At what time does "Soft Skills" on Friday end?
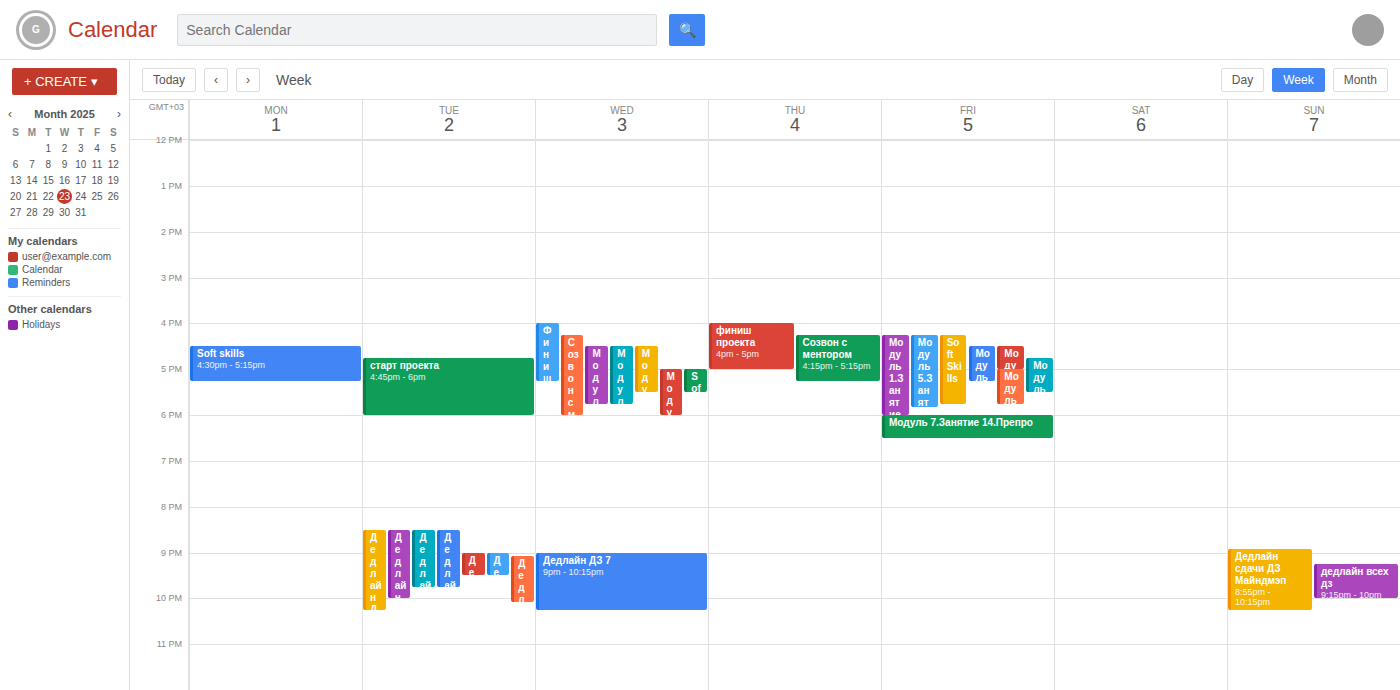
5:45 PM